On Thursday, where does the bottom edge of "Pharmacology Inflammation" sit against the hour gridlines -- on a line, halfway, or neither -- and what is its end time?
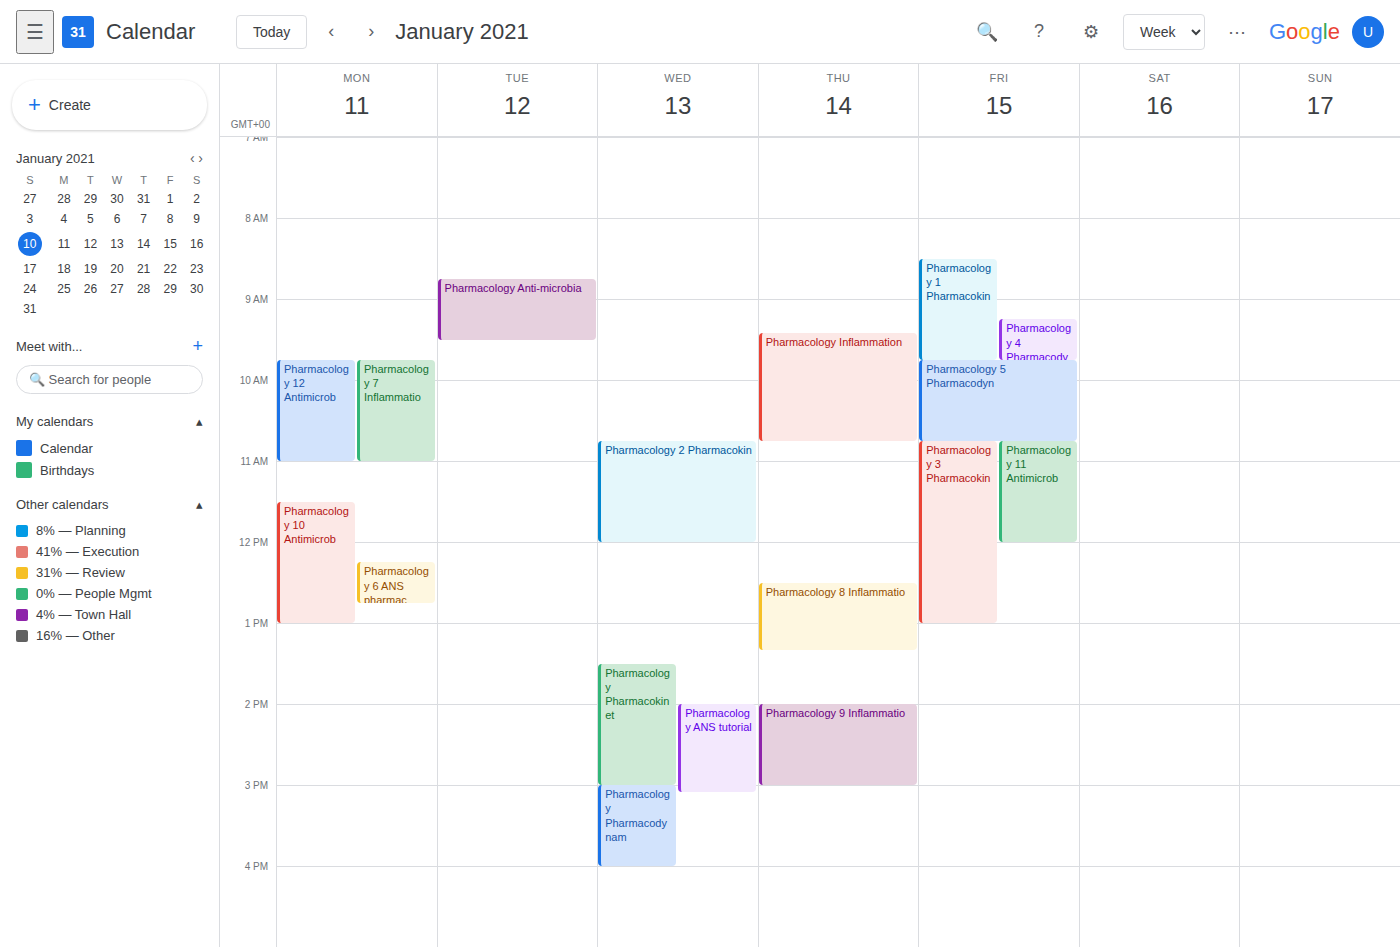
10:45 AM -- neither: three quarters of the way from the 10 AM line to the 11 AM line.